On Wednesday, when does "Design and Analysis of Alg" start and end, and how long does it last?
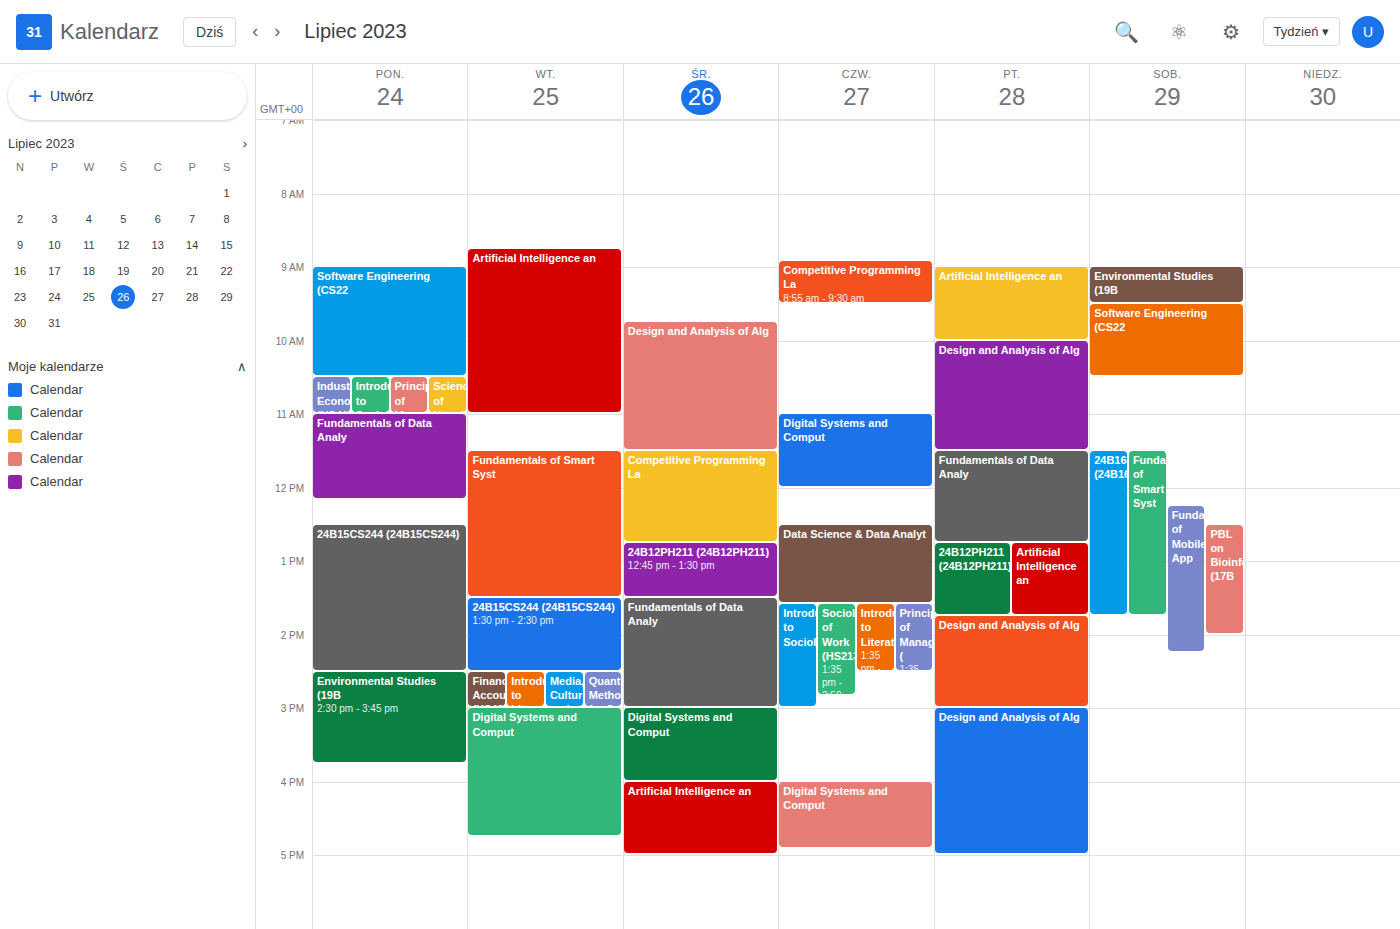
9:45 AM to 11:30 AM, 1 hour 45 minutes